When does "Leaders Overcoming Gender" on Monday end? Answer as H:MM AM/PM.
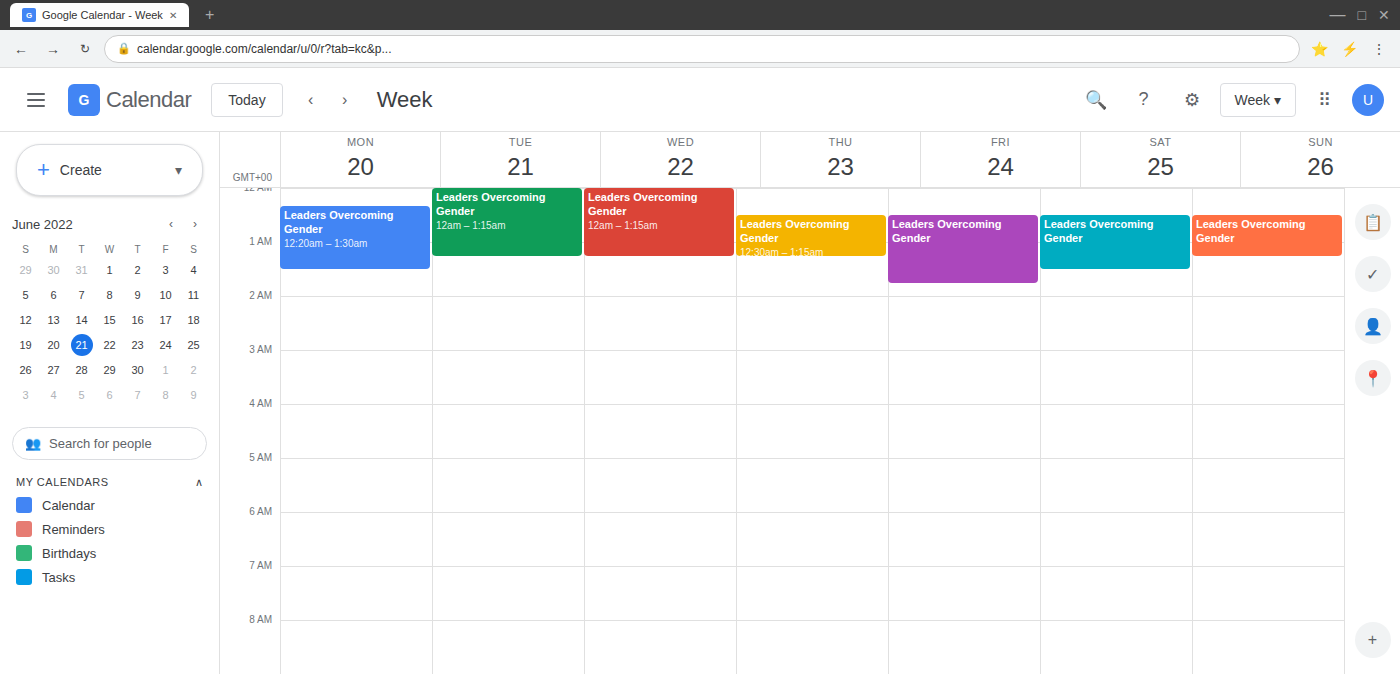
1:30 AM